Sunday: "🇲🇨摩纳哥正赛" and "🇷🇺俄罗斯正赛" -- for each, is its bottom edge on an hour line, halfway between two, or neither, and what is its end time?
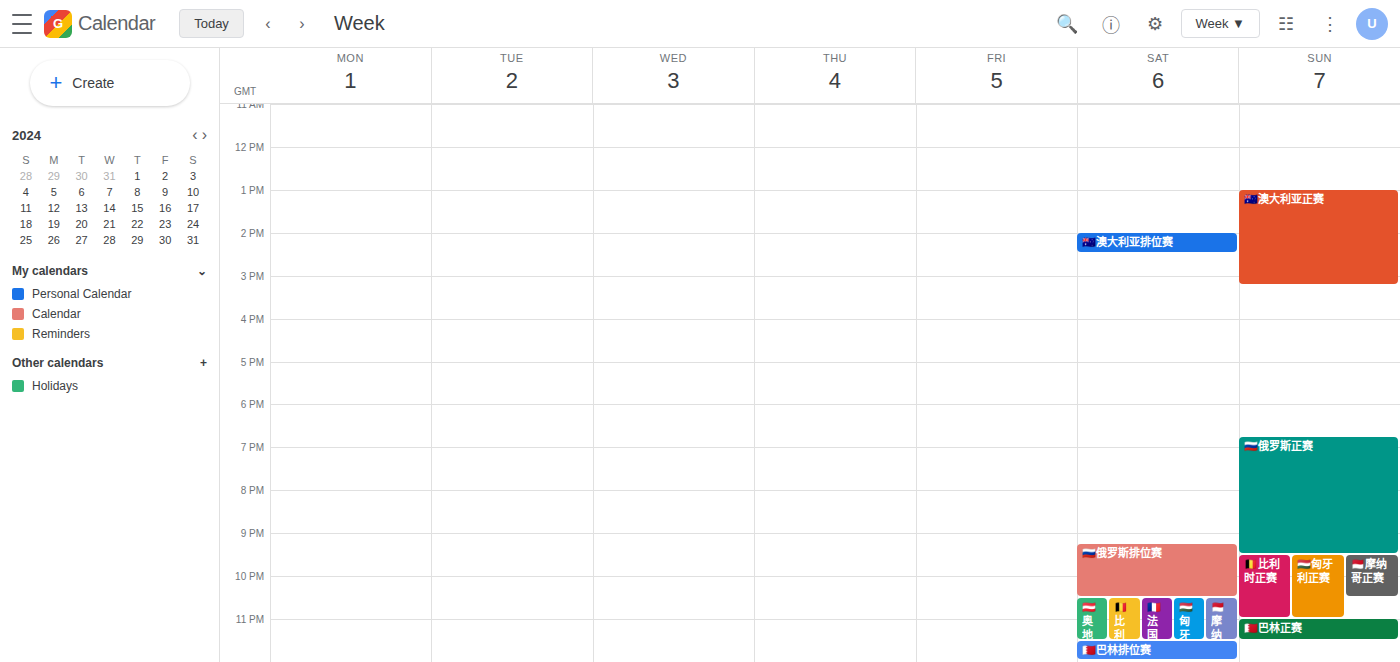
"🇲🇨摩纳哥正赛": 22:30, halfway between the 22:00 and 23:00 lines. "🇷🇺俄罗斯正赛": 21:30, halfway between the 21:00 and 22:00 lines.